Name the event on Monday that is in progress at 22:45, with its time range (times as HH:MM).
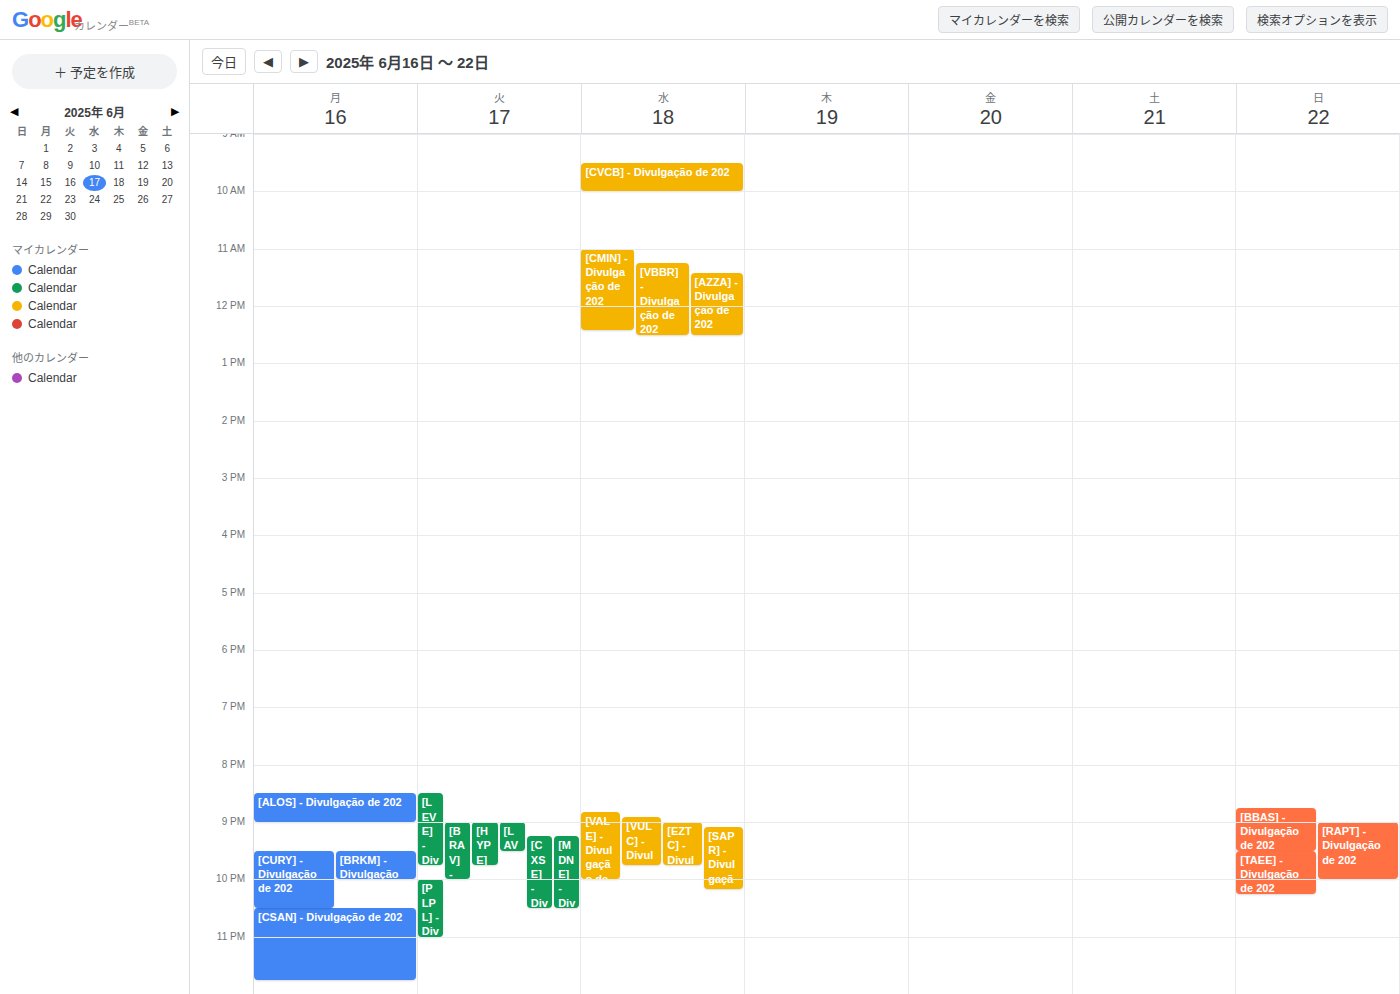
"[CSAN] - Divulgação de 202", 22:30 to 23:45